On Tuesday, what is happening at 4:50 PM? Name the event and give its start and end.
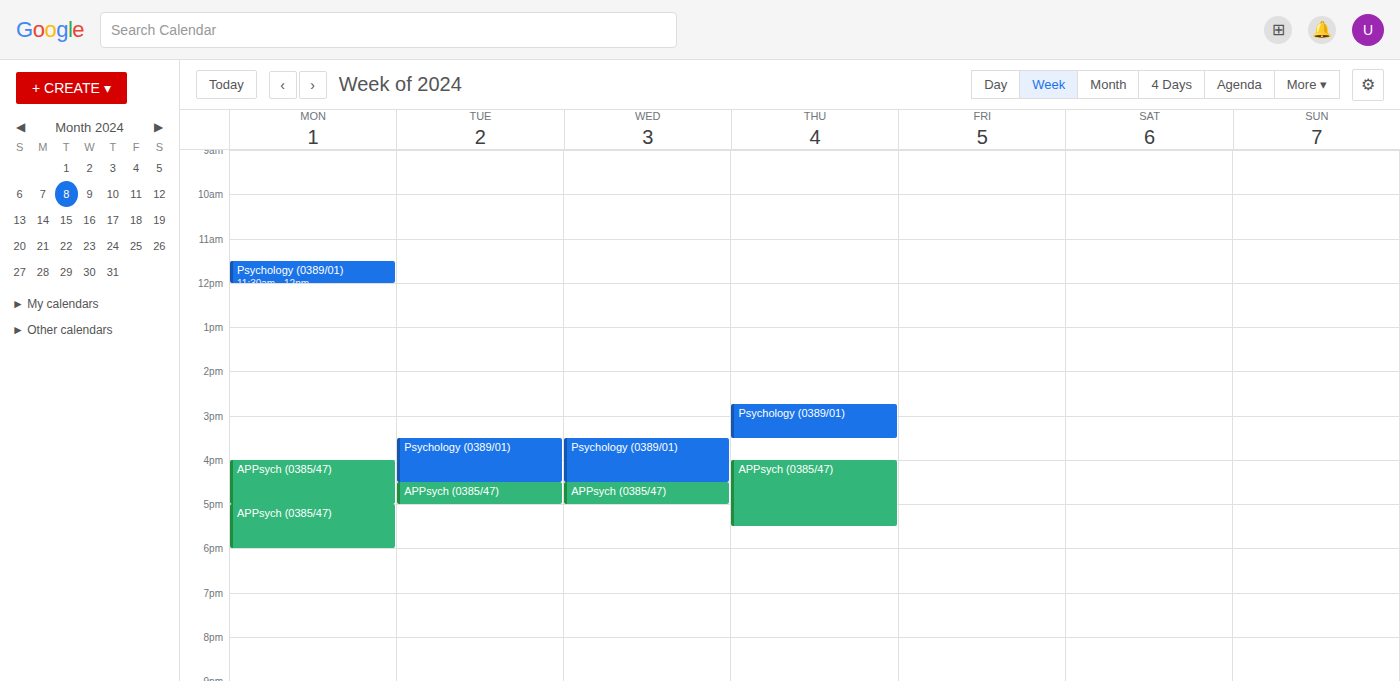
"APPsych (0385/47)", 4:30 PM to 5:00 PM